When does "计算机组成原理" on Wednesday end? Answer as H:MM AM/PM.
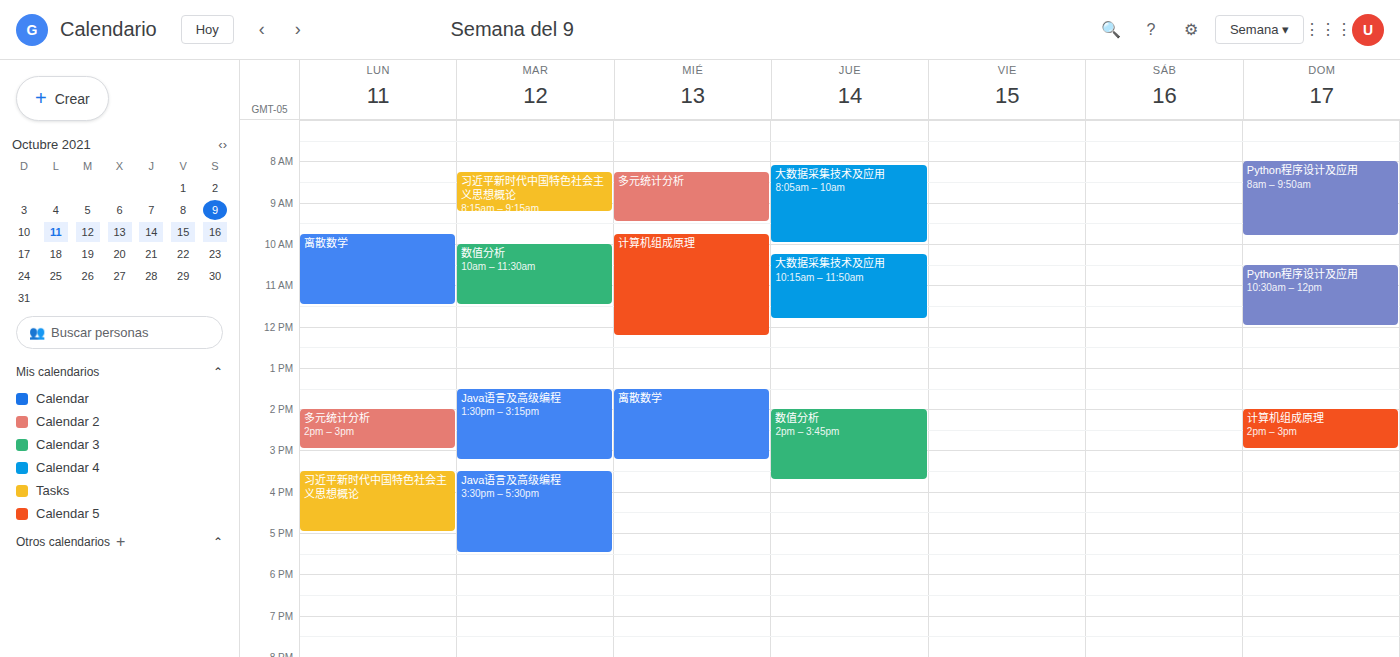
12:15 PM